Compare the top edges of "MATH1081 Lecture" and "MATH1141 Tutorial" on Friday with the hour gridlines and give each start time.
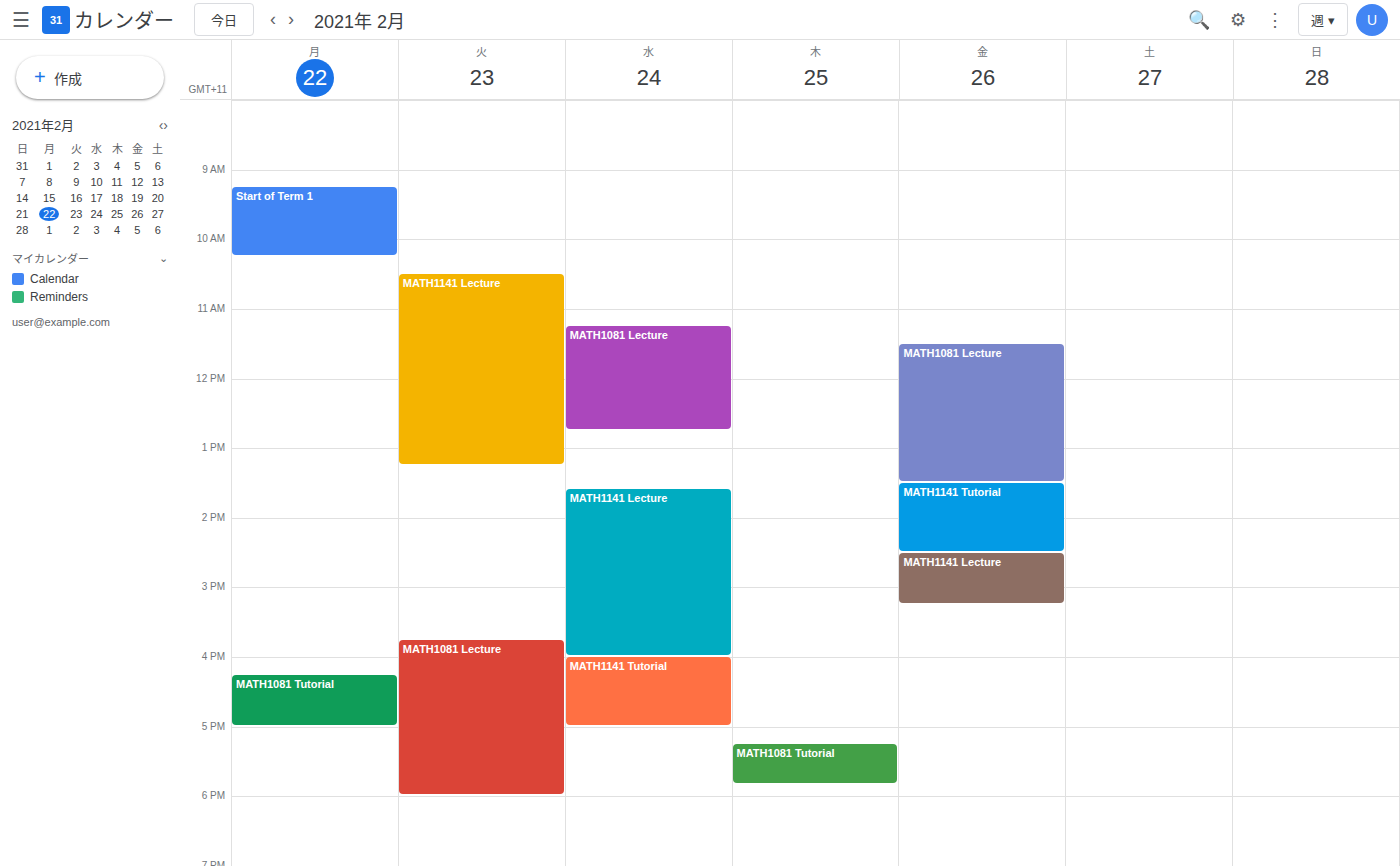
"MATH1081 Lecture": 11:30, halfway between the 11:00 and 12:00 lines. "MATH1141 Tutorial": 13:30, halfway between the 13:00 and 14:00 lines.